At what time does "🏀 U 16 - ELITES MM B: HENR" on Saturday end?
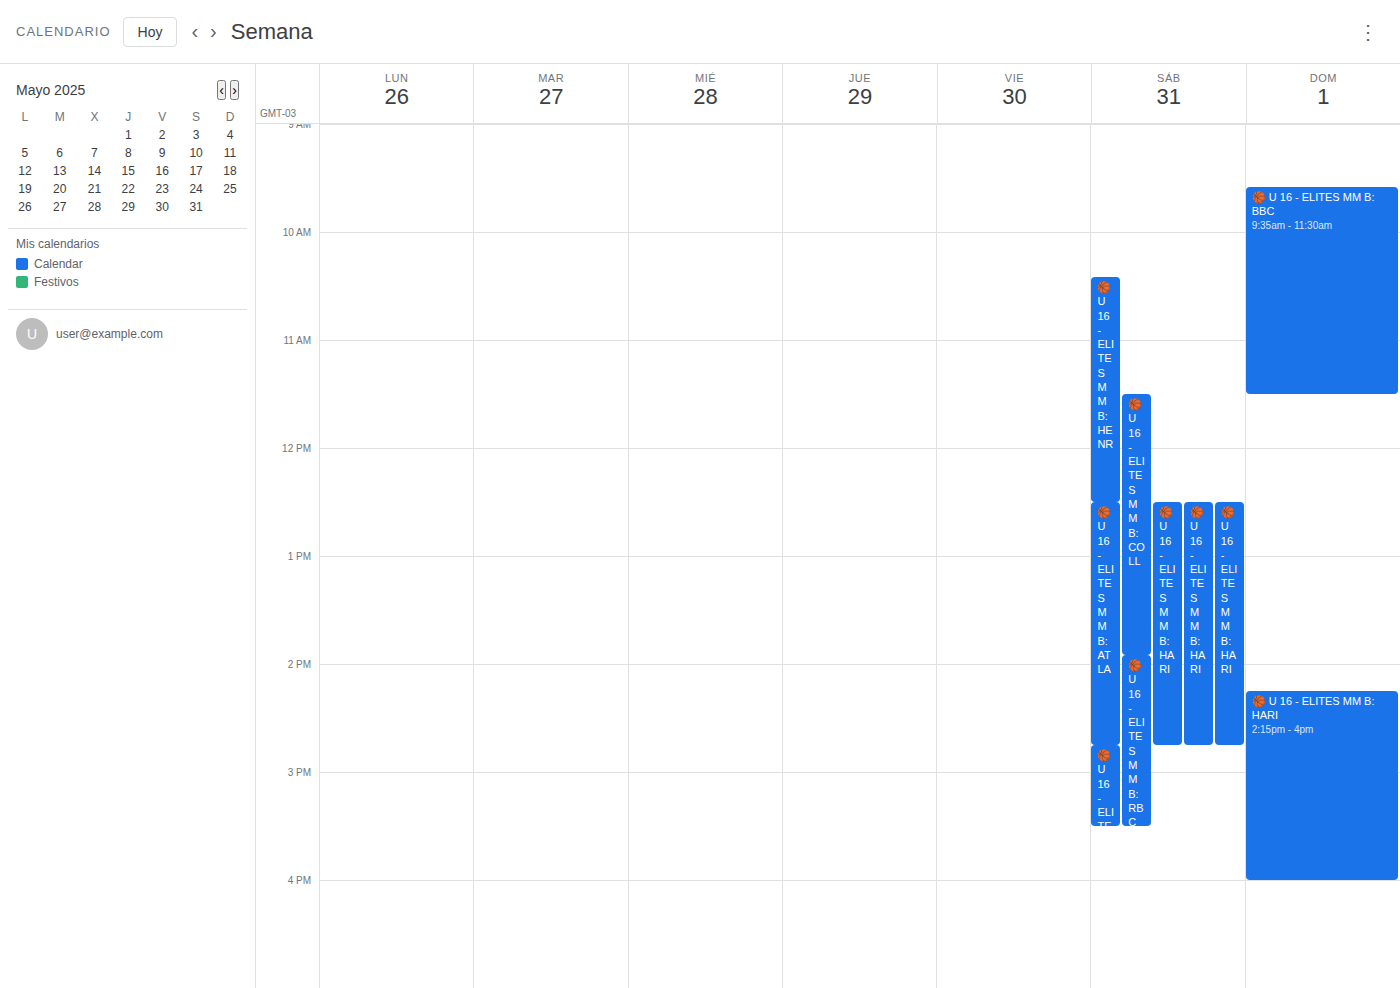
12:30 PM